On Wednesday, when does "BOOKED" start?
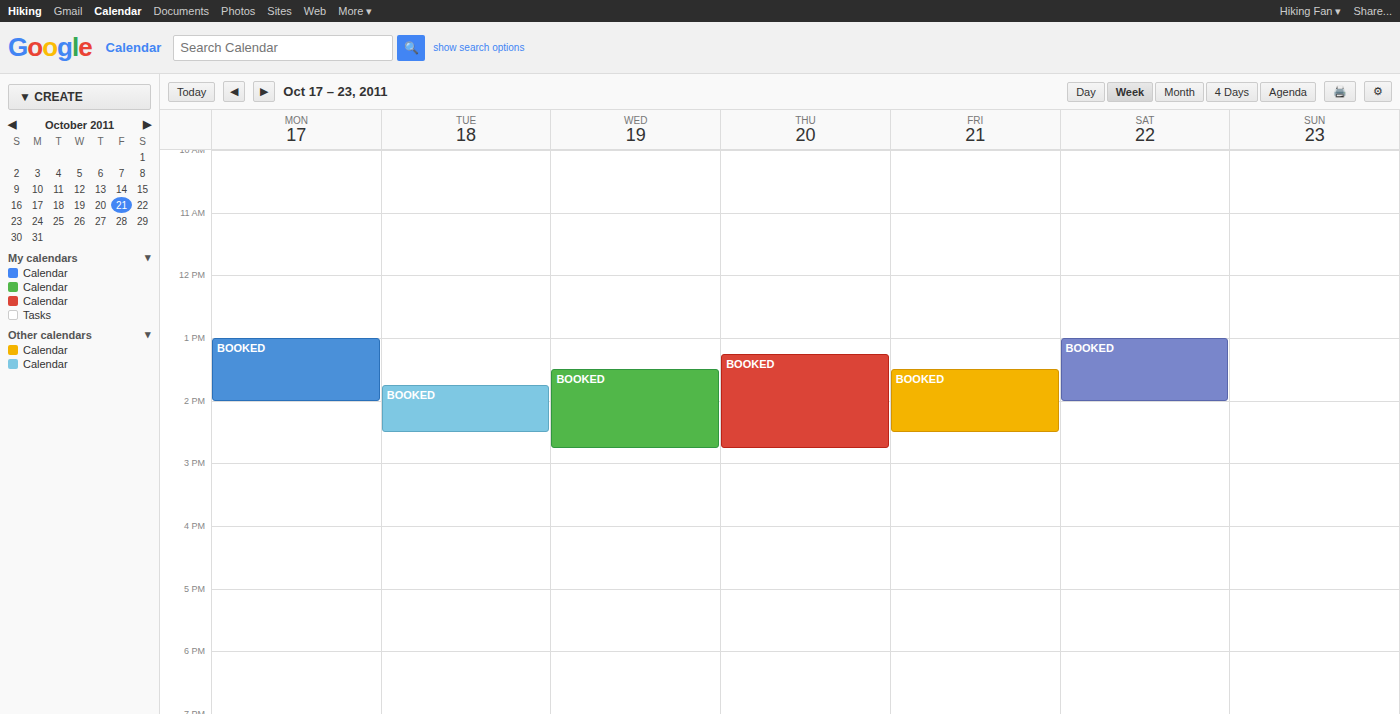
13:30